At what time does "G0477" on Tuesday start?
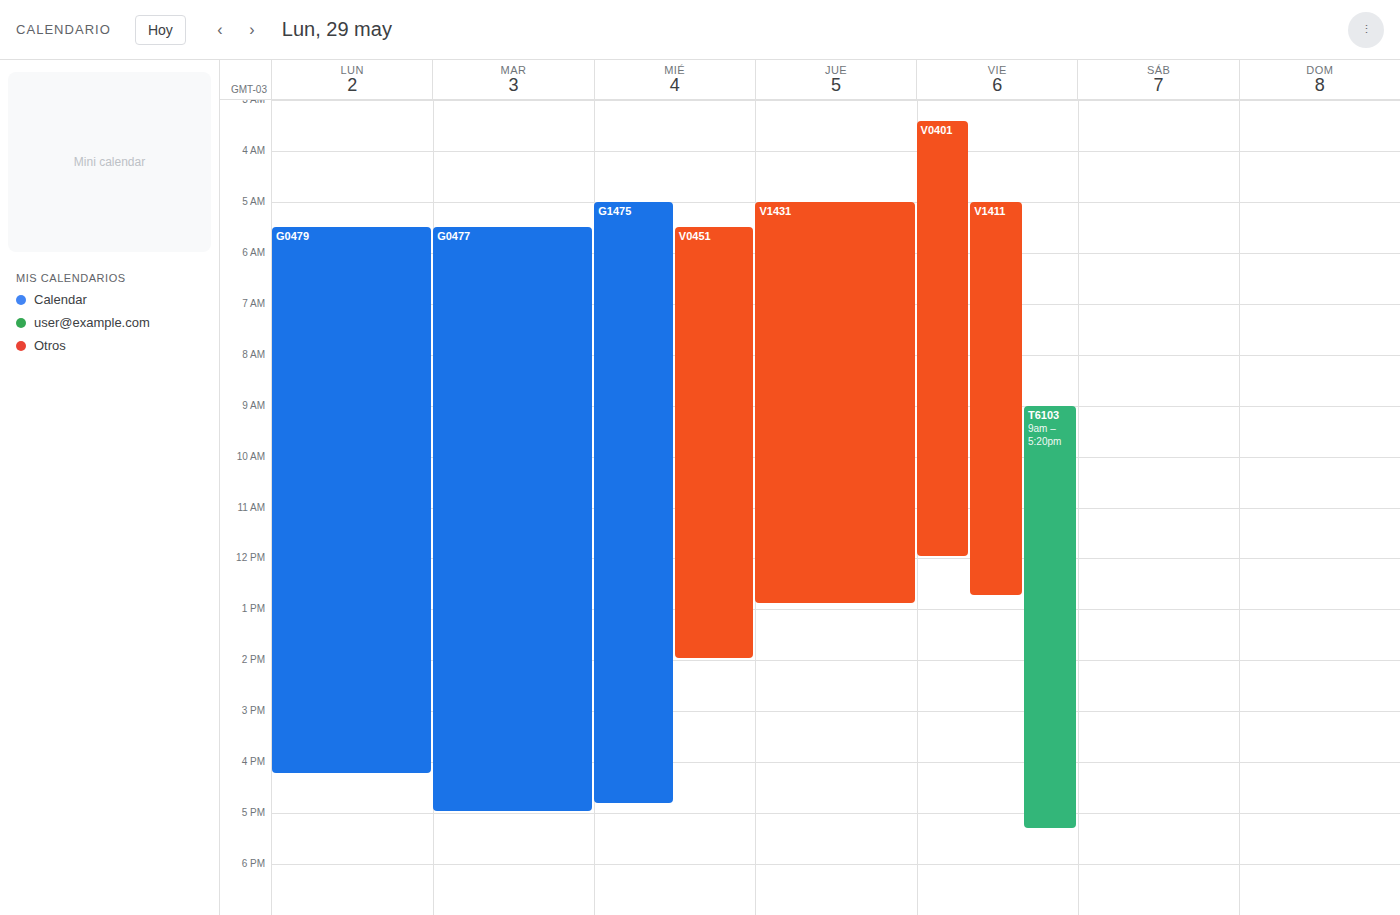
5:30 AM